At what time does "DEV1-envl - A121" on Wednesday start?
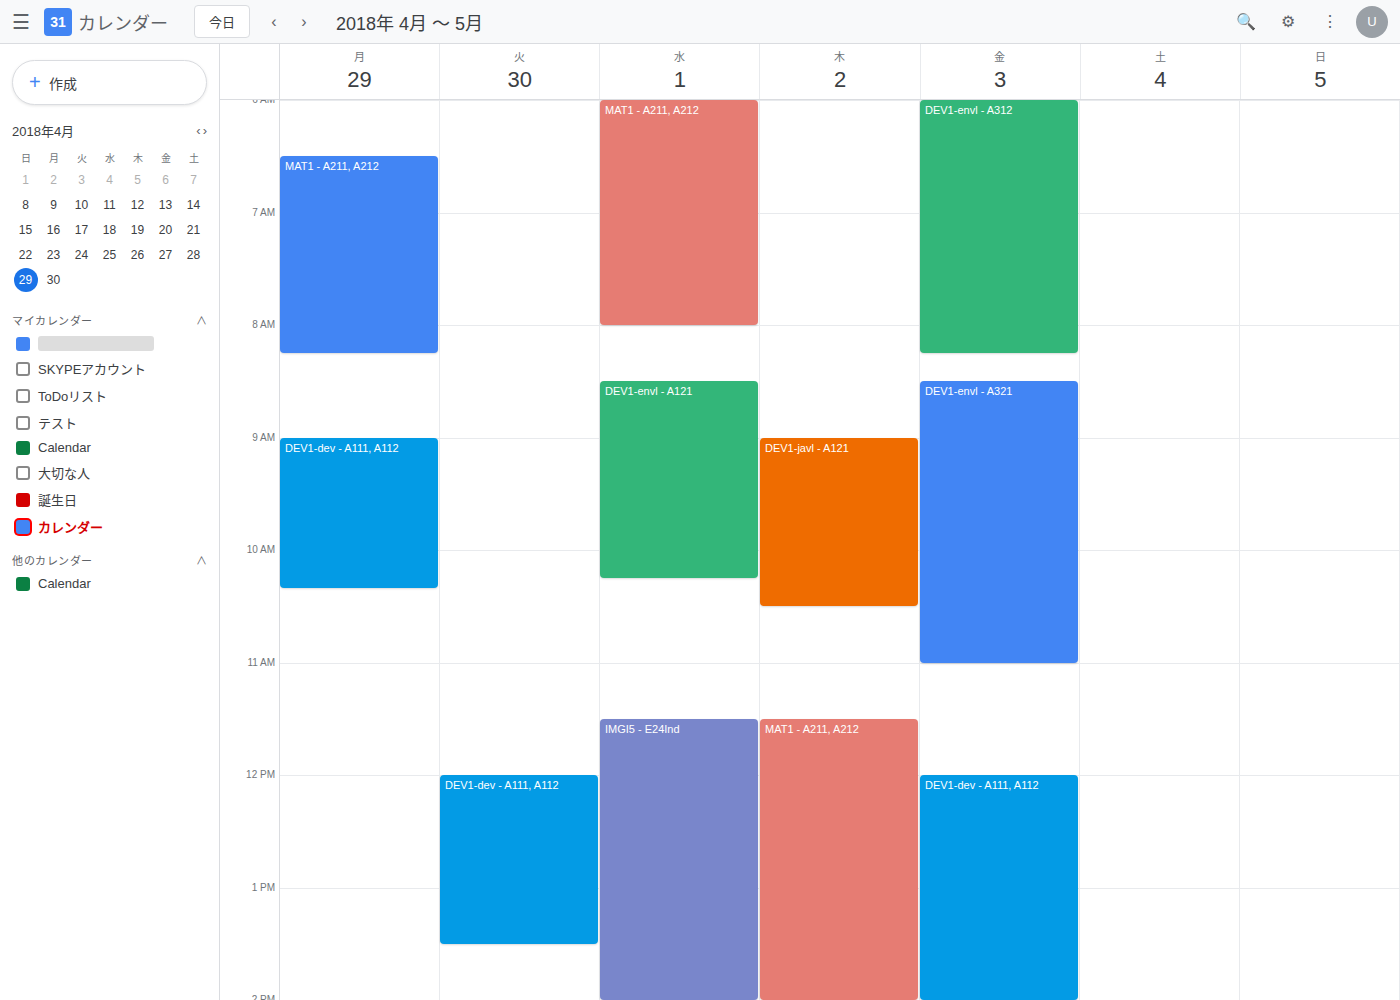
8:30 AM